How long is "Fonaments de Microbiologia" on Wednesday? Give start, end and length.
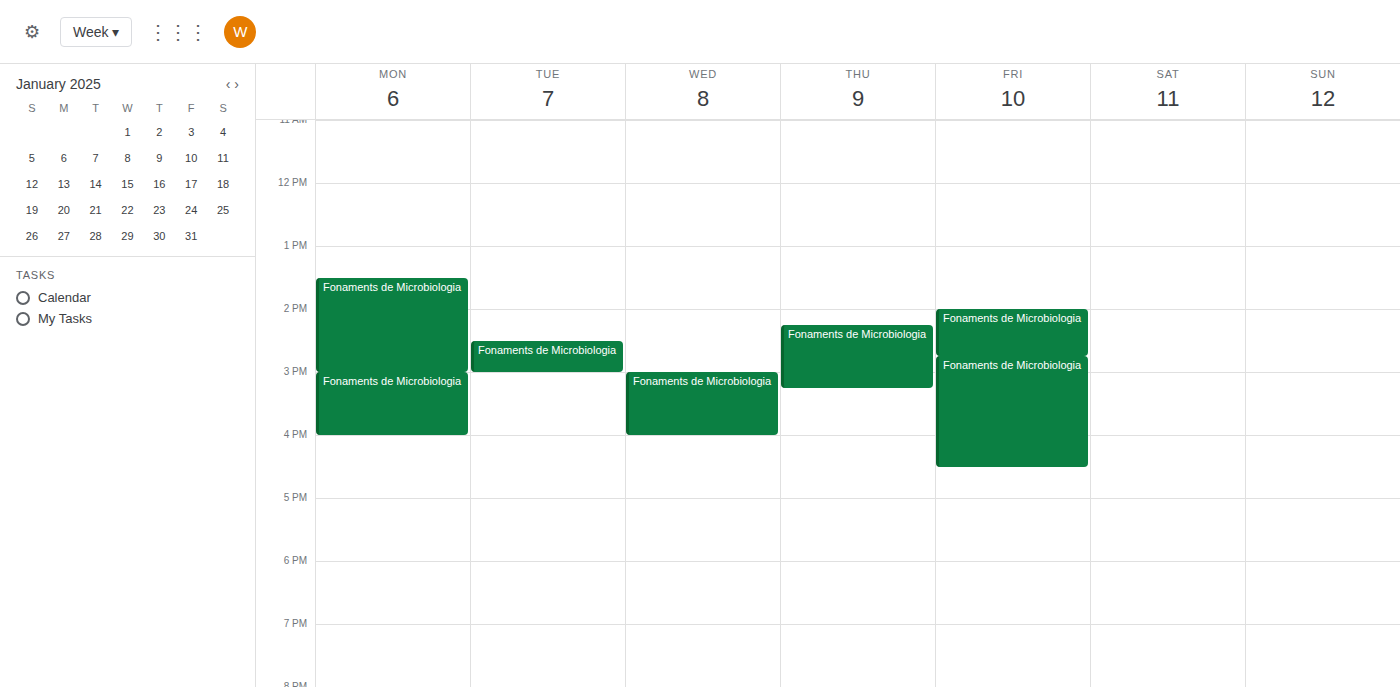
3:00 PM to 4:00 PM, 1 hour